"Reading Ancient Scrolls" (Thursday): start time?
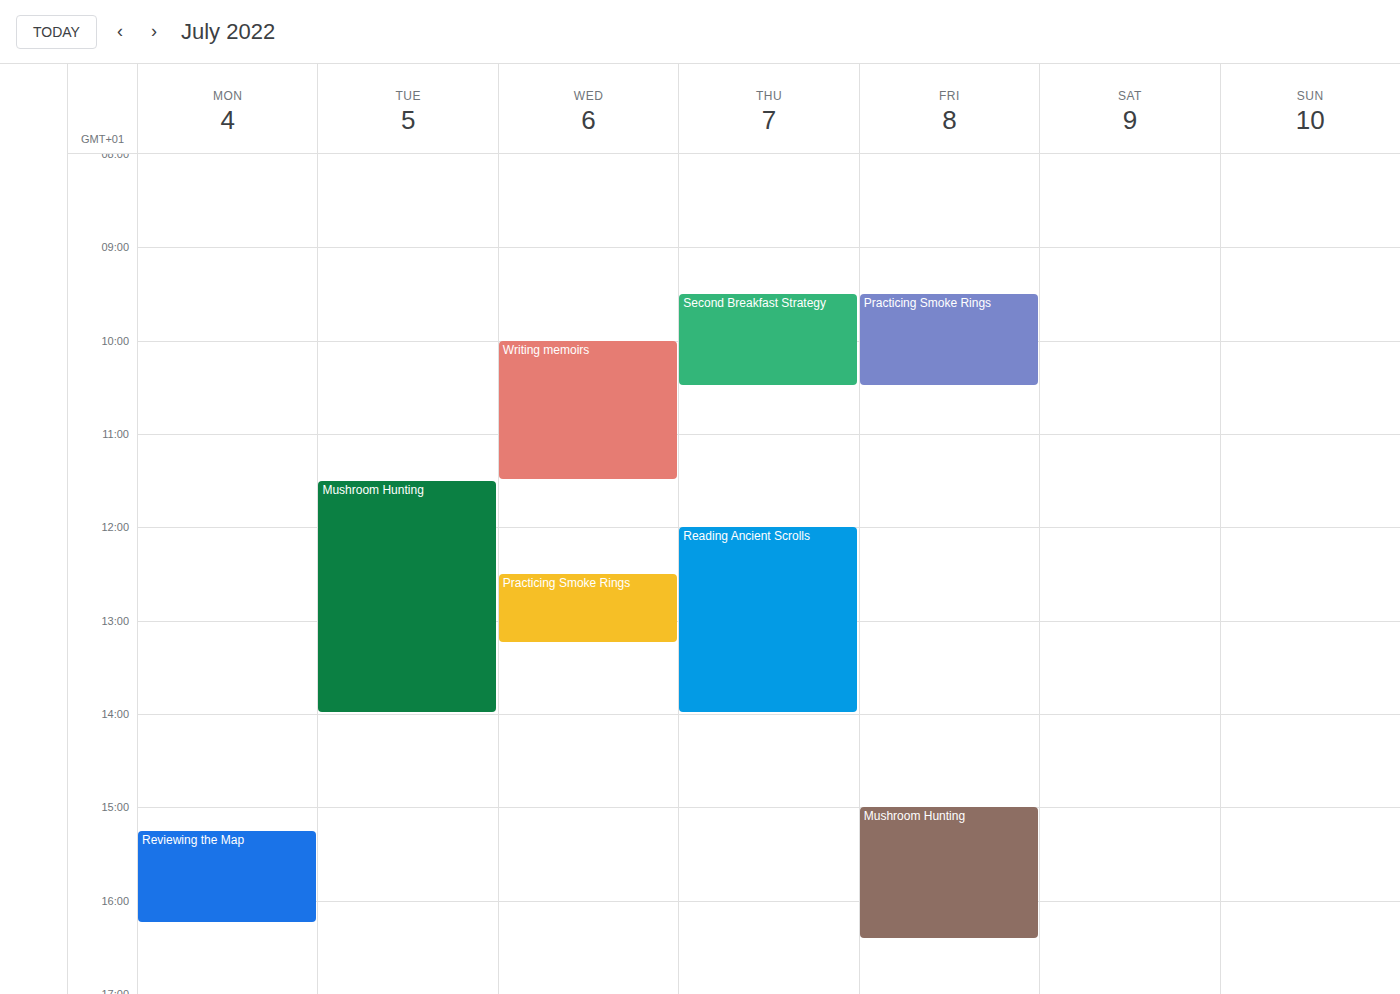
12:00 PM